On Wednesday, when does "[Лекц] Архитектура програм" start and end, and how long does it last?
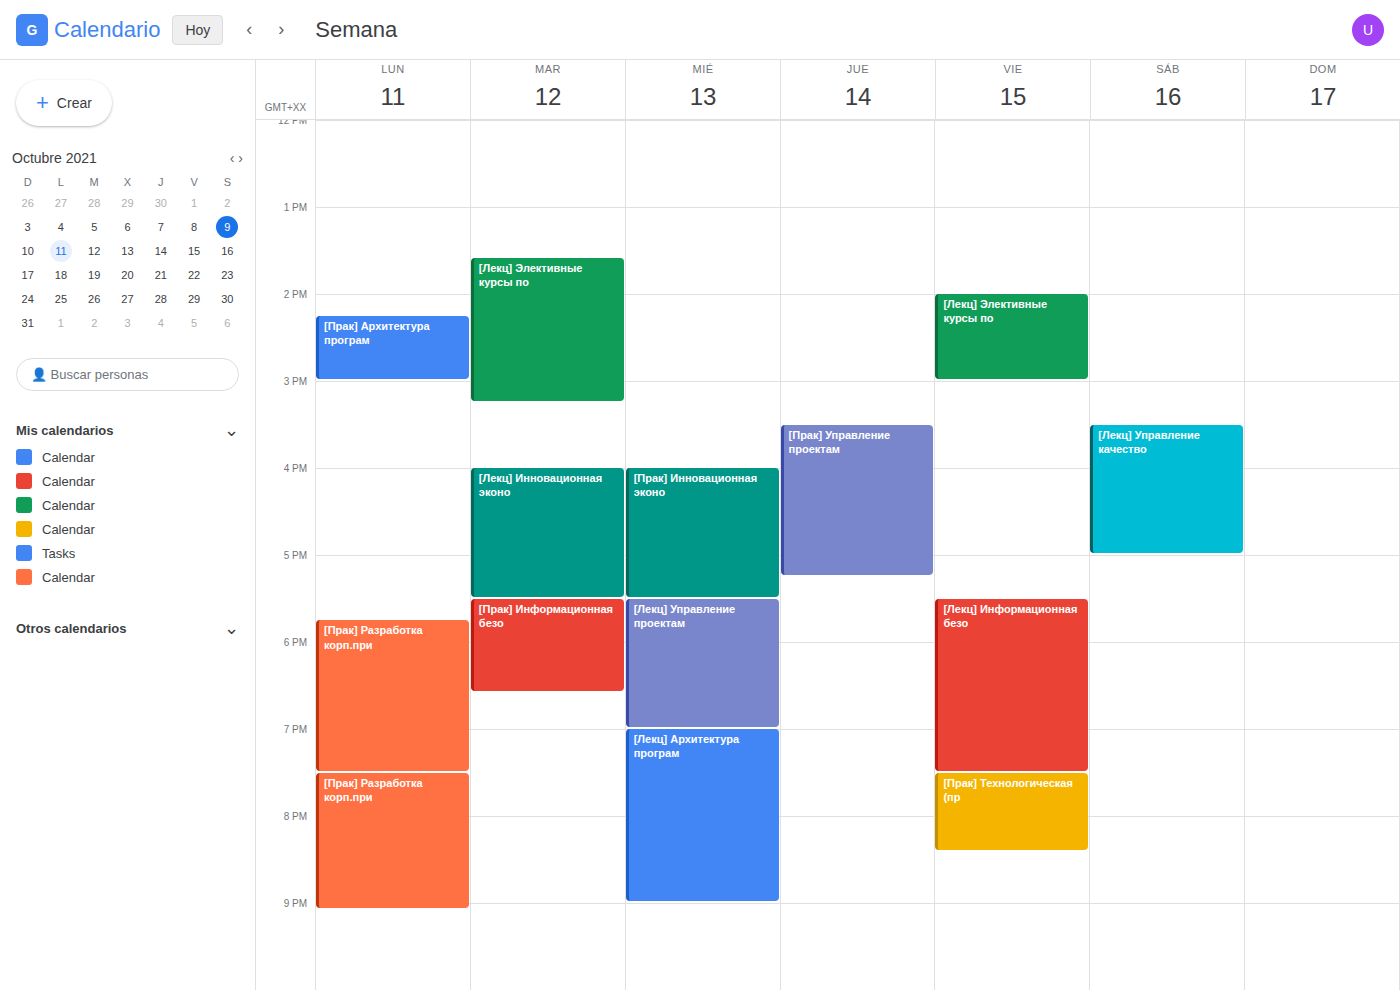
7:00 PM to 9:00 PM, 2 hours